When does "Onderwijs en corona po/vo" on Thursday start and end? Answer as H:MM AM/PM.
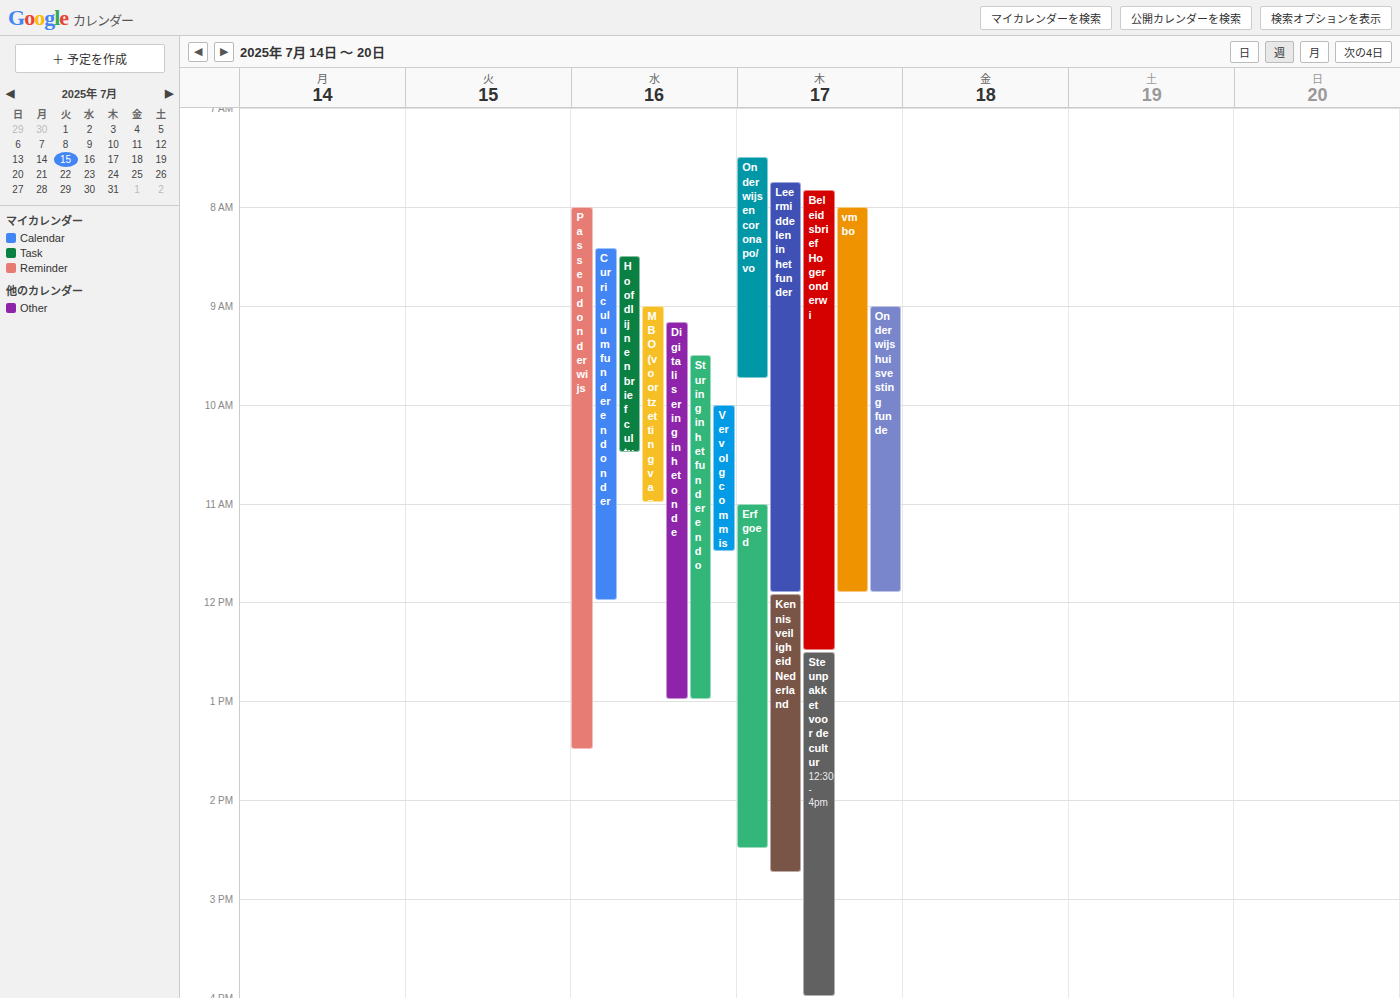
7:30 AM to 9:45 AM